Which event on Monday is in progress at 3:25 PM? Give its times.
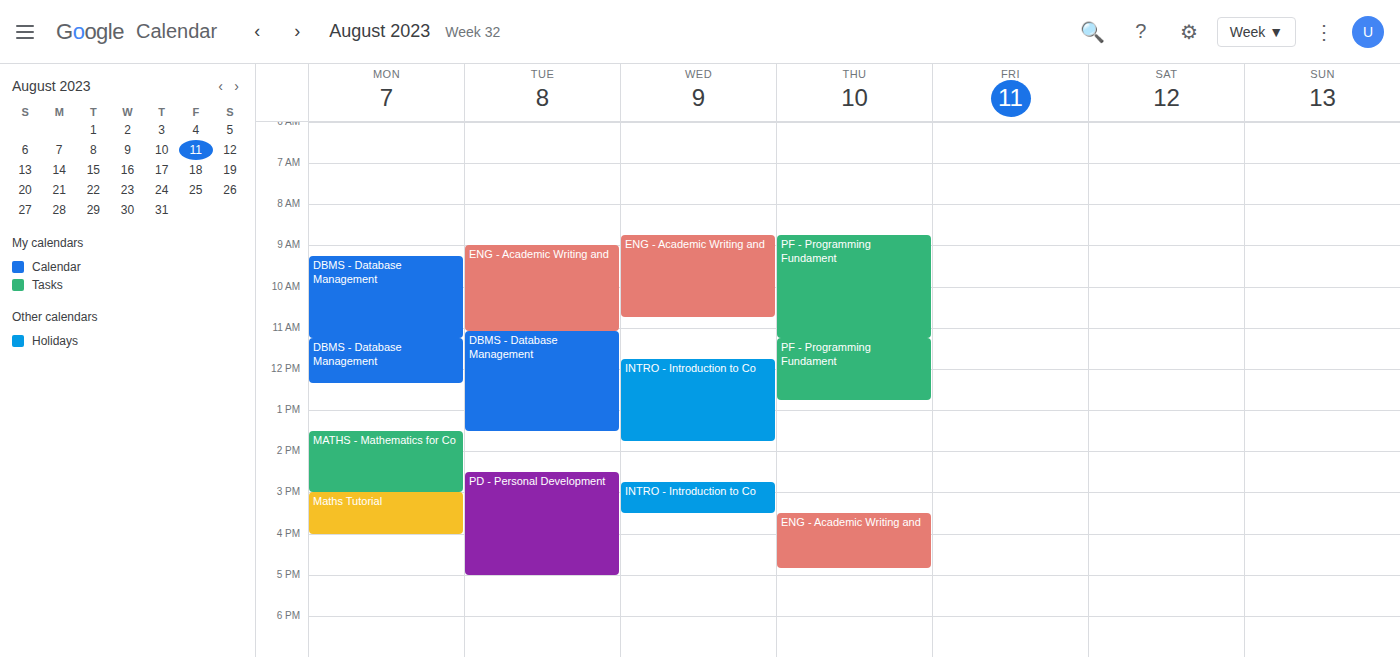
"Maths Tutorial", 3:00 PM to 4:00 PM